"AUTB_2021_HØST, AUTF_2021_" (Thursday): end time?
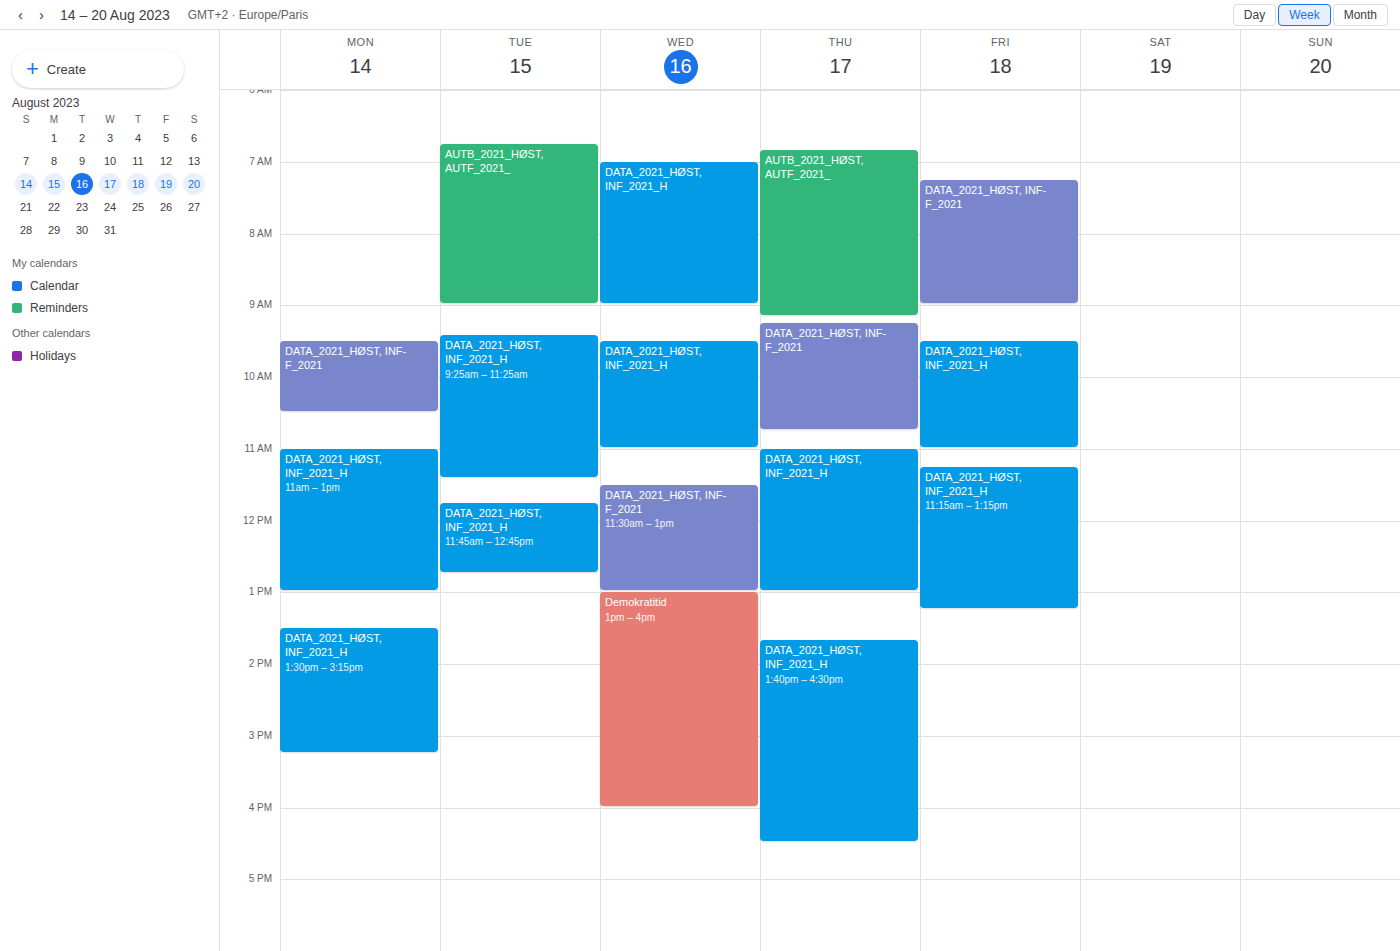
9:10 AM